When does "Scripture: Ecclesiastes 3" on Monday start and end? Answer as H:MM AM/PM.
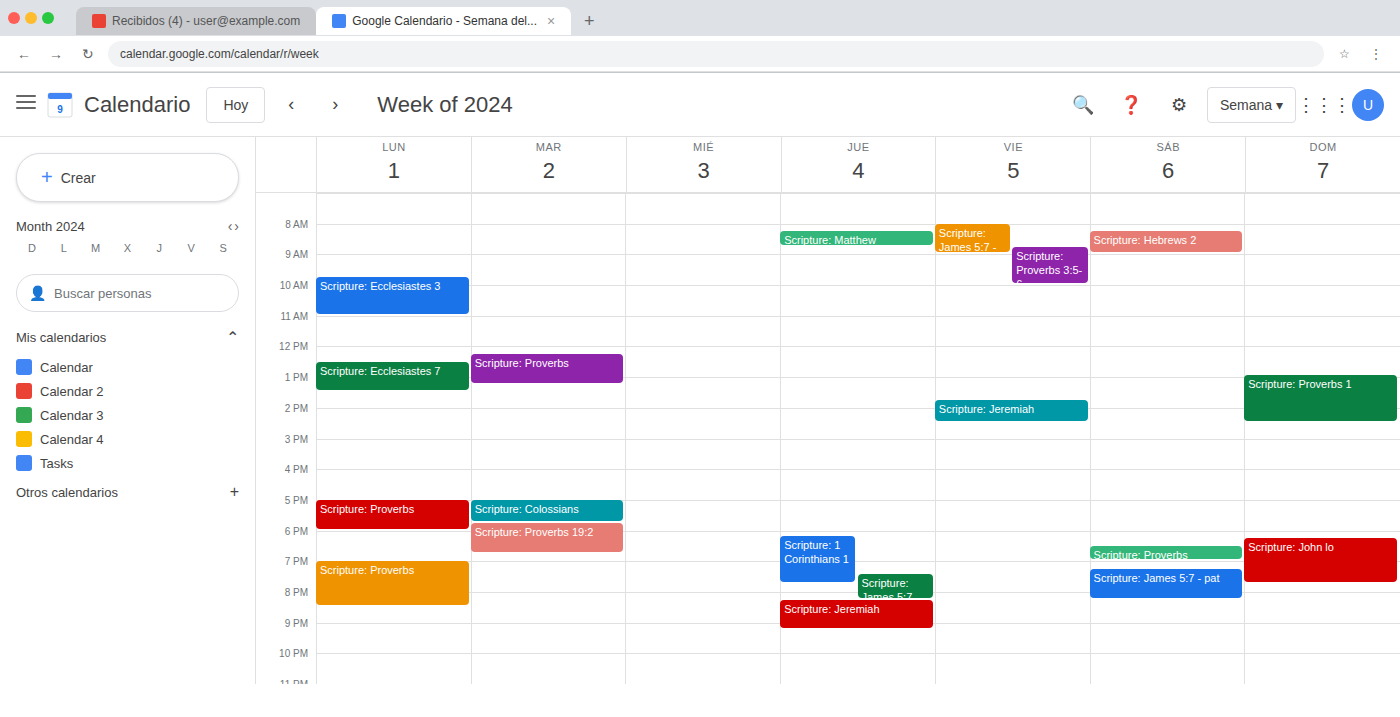
9:45 AM to 11:00 AM